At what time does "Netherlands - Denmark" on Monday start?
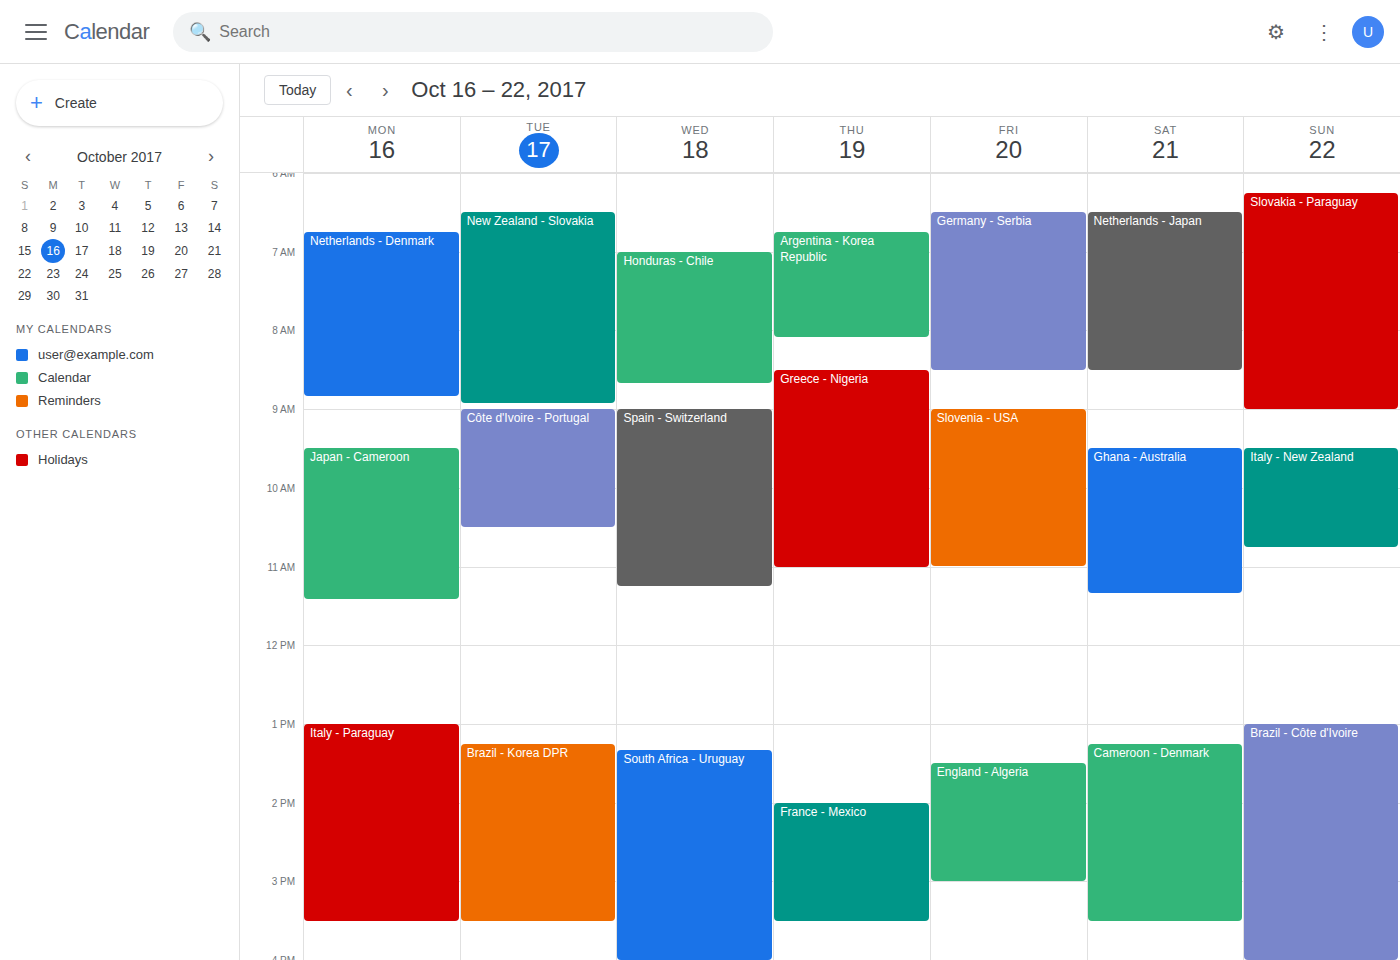
6:45 AM